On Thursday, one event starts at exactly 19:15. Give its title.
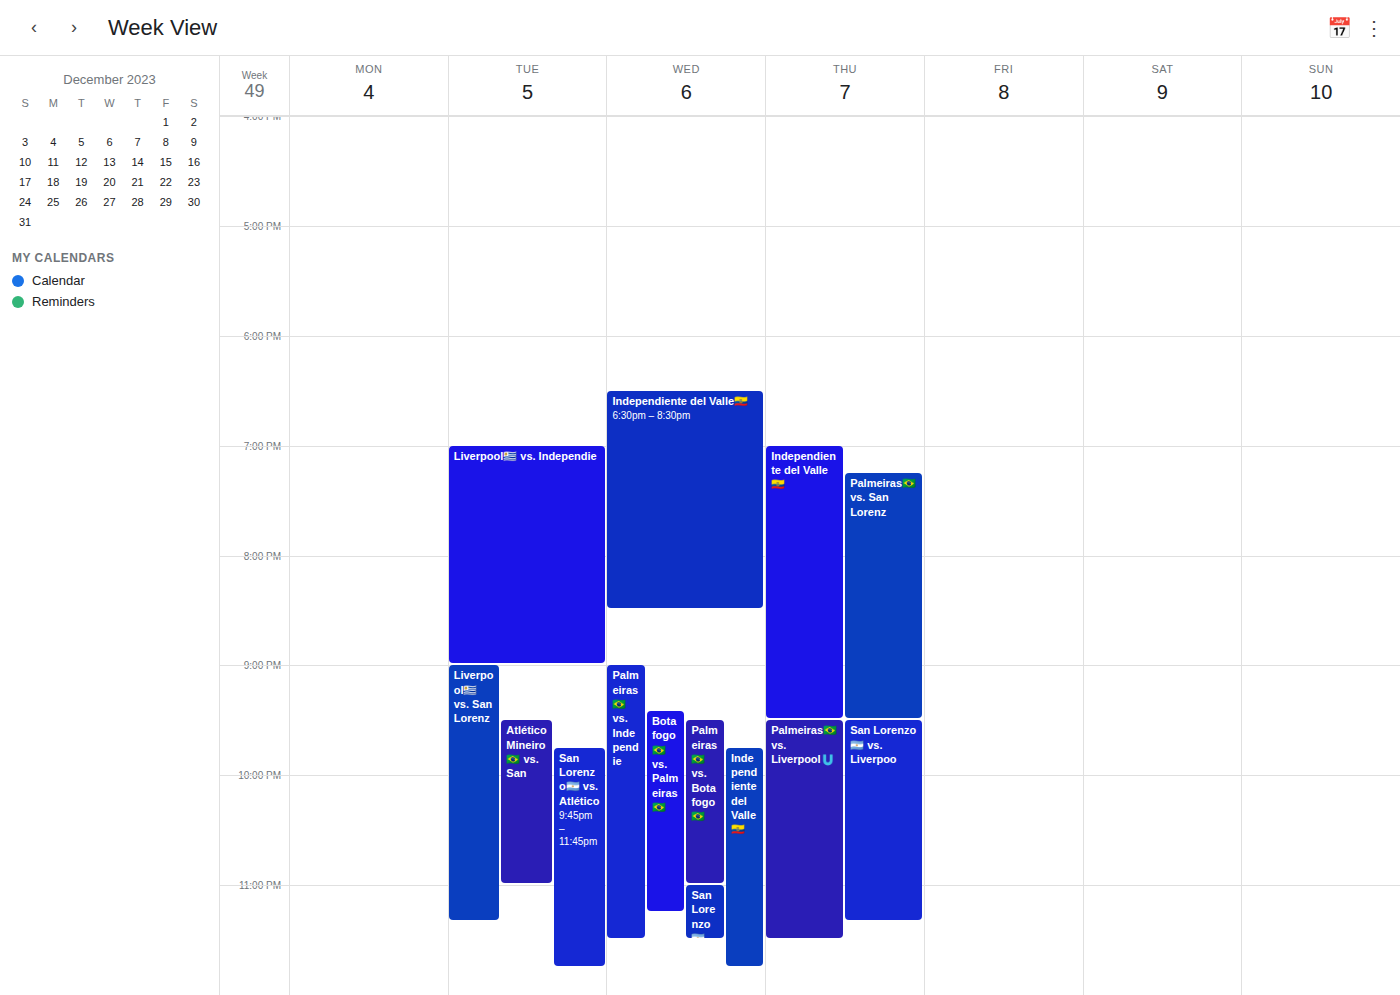
"Palmeiras🇧🇷 vs. San Lorenz"